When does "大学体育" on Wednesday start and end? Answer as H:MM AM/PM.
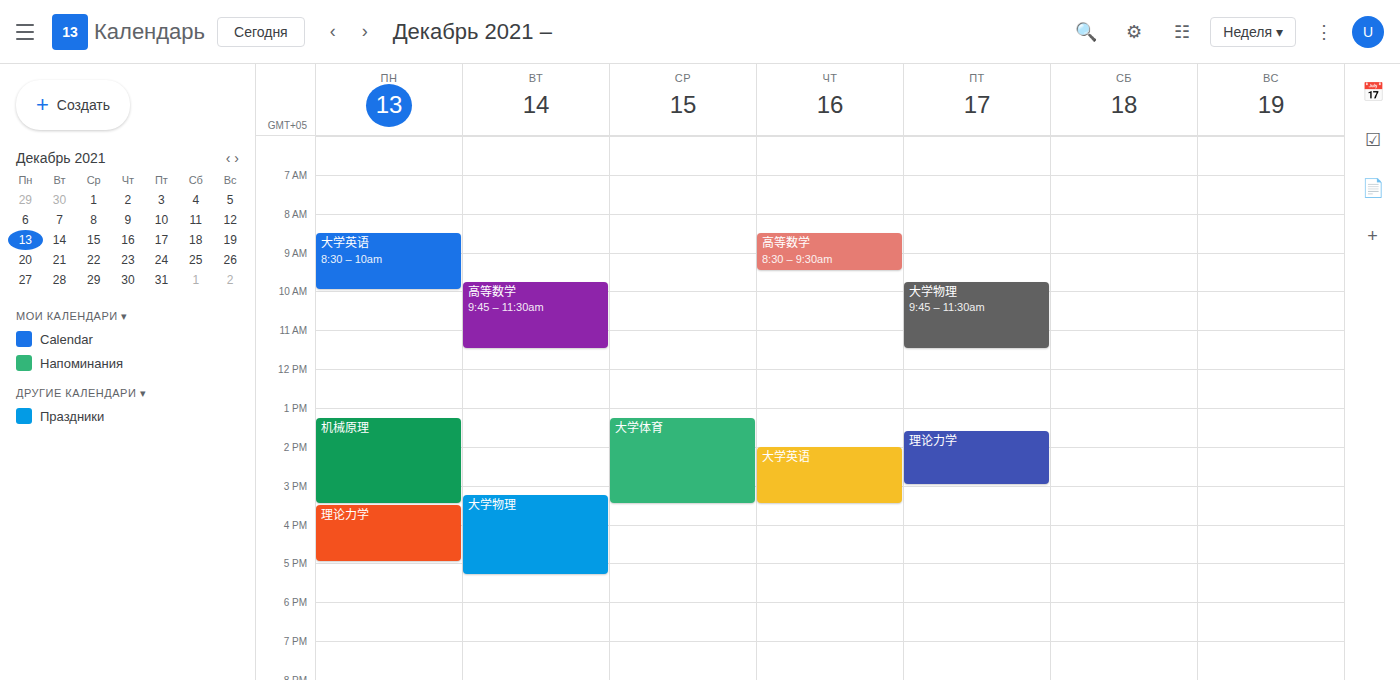
1:15 PM to 3:30 PM